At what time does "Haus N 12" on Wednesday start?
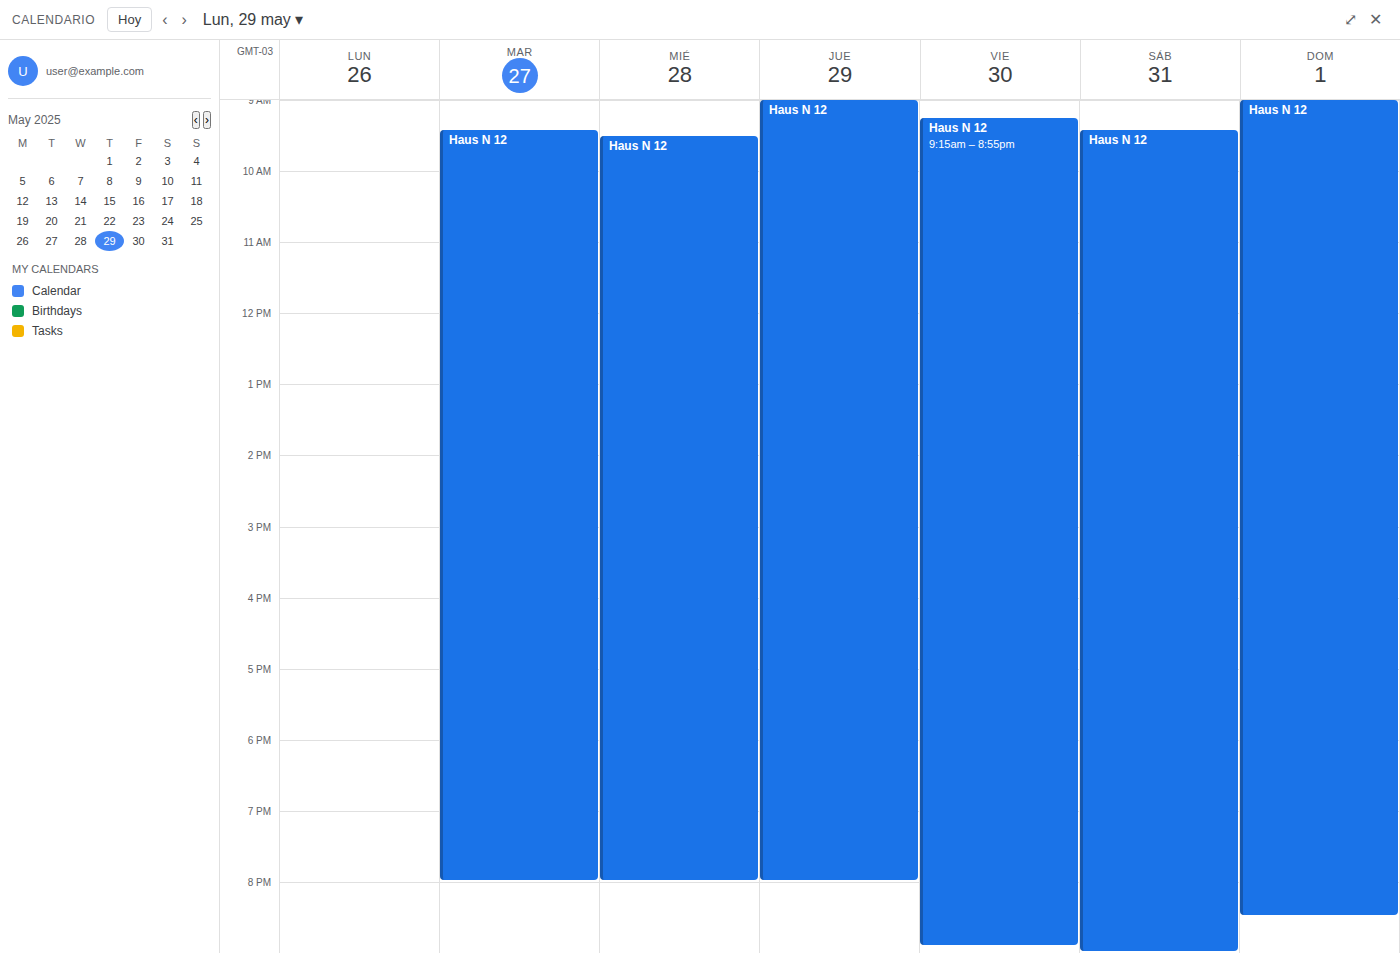
9:30 AM